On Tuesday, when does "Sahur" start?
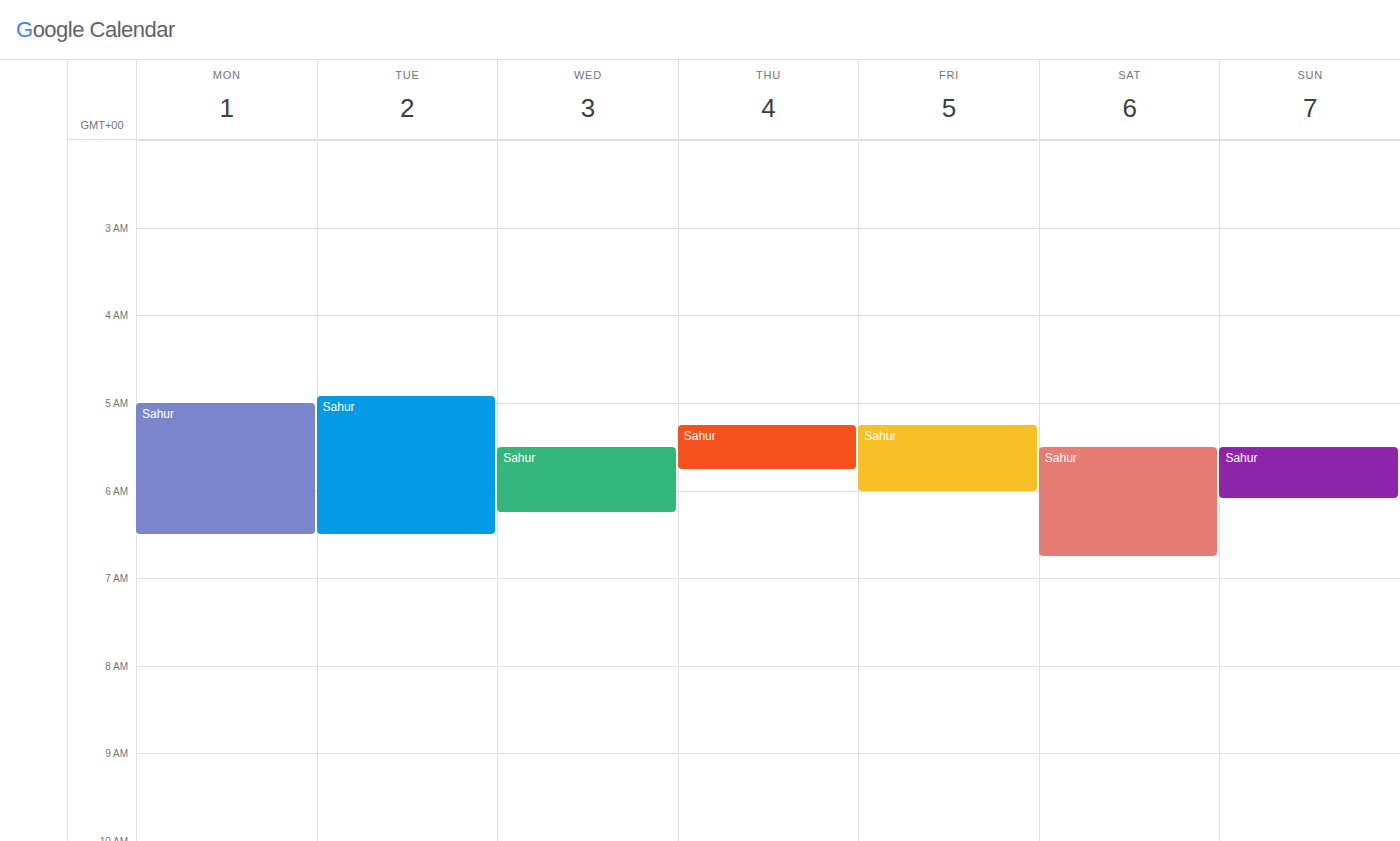
4:55 AM